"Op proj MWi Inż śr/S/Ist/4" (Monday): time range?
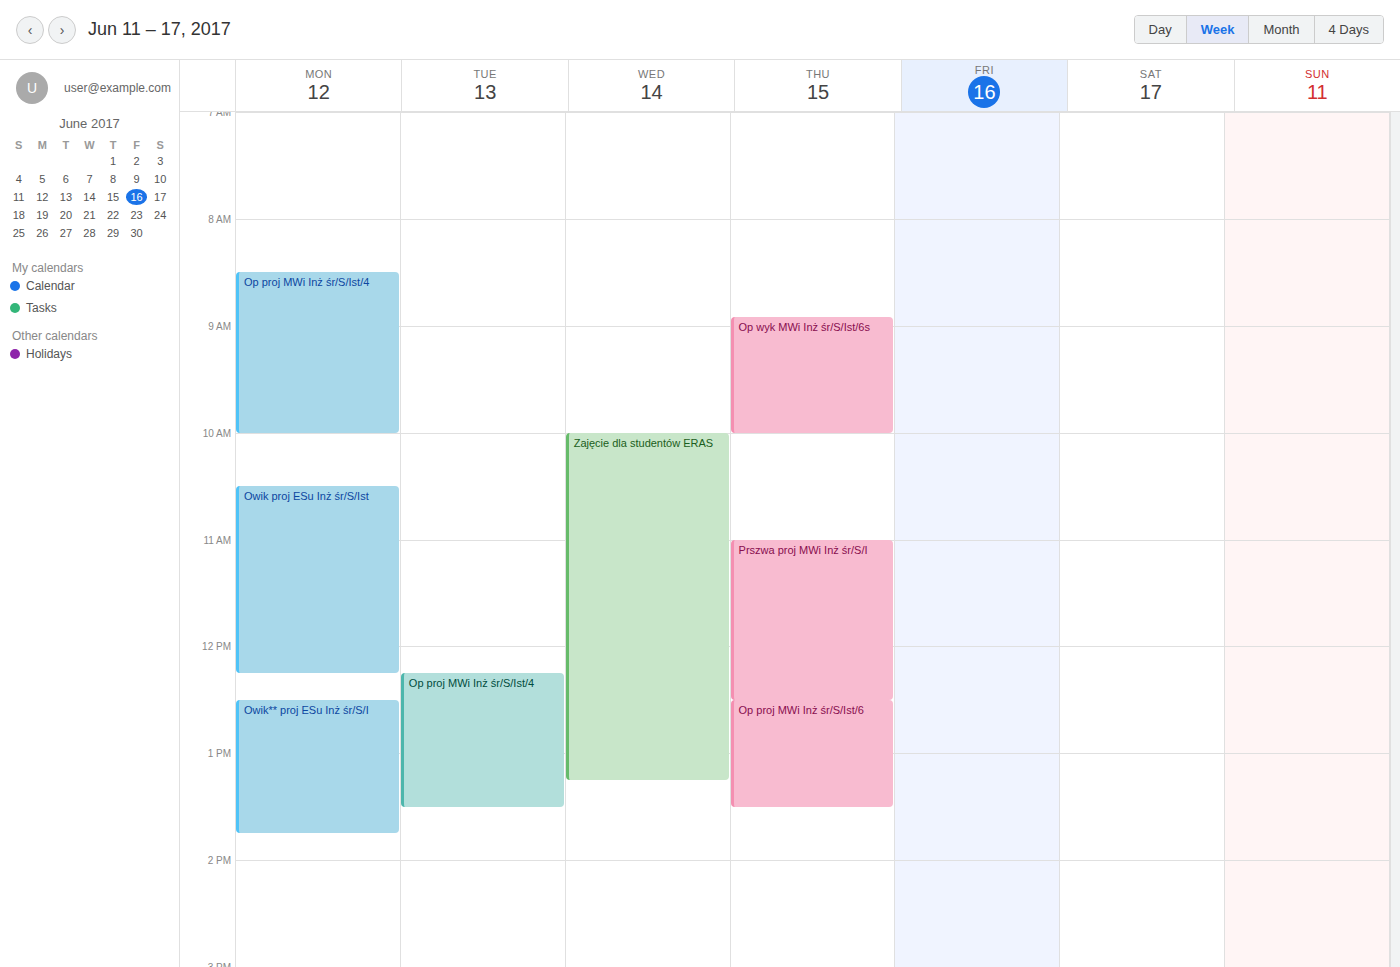
8:30 AM to 10:00 AM